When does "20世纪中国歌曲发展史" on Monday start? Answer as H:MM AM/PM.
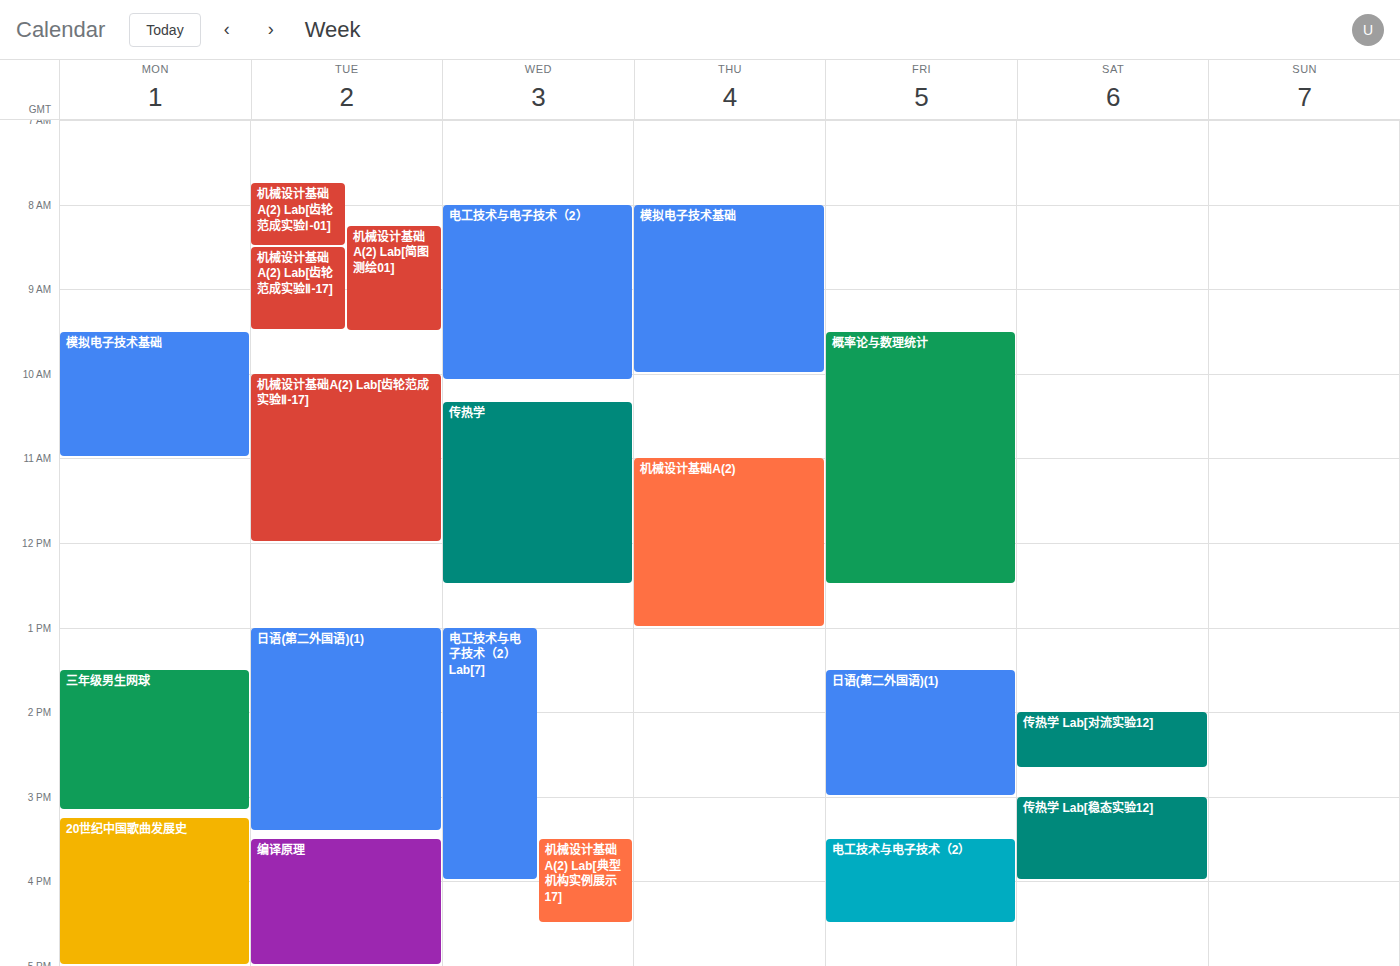
3:15 PM